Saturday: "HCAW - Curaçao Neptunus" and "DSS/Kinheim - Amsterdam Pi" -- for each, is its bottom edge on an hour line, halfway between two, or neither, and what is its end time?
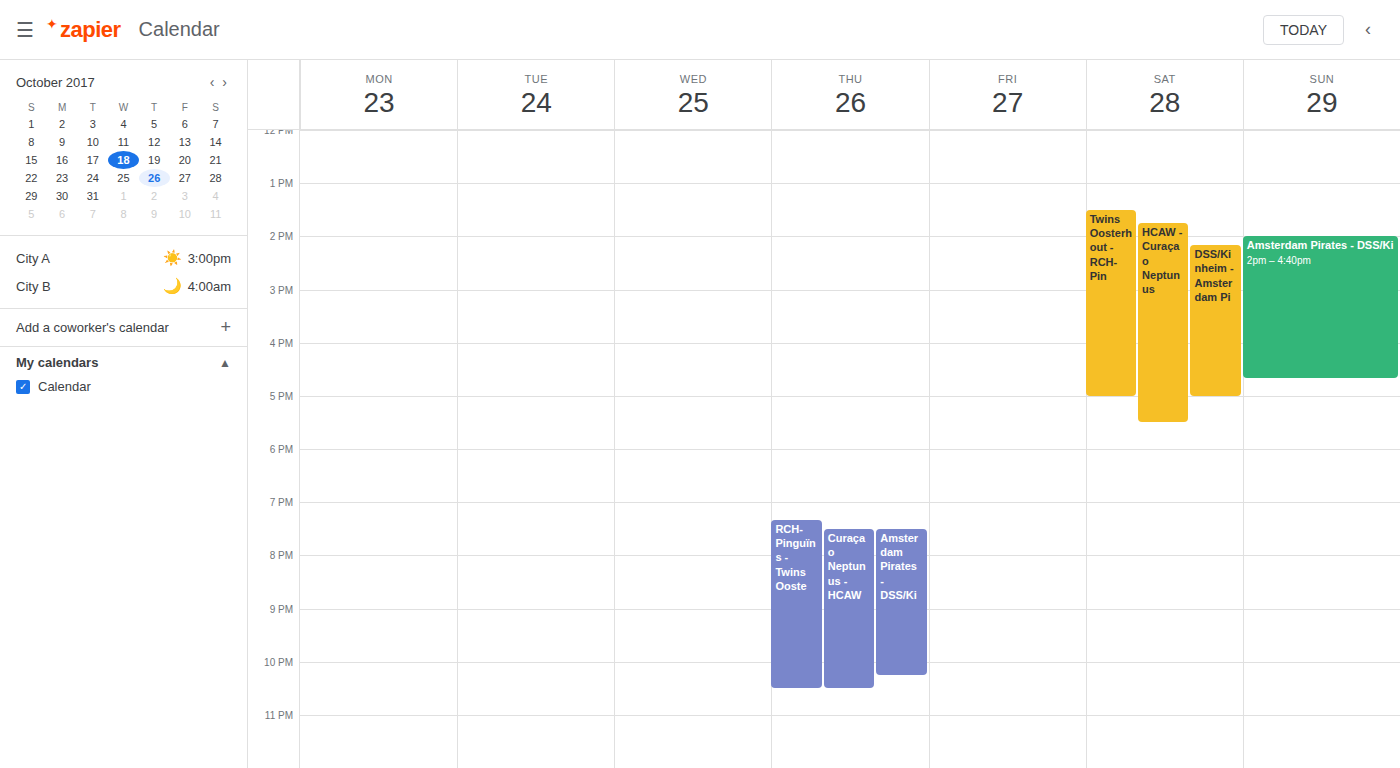
"HCAW - Curaçao Neptunus": 5:30 PM, halfway between the 5 PM and 6 PM lines. "DSS/Kinheim - Amsterdam Pi": 5:00 PM, exactly on the 5 PM line.